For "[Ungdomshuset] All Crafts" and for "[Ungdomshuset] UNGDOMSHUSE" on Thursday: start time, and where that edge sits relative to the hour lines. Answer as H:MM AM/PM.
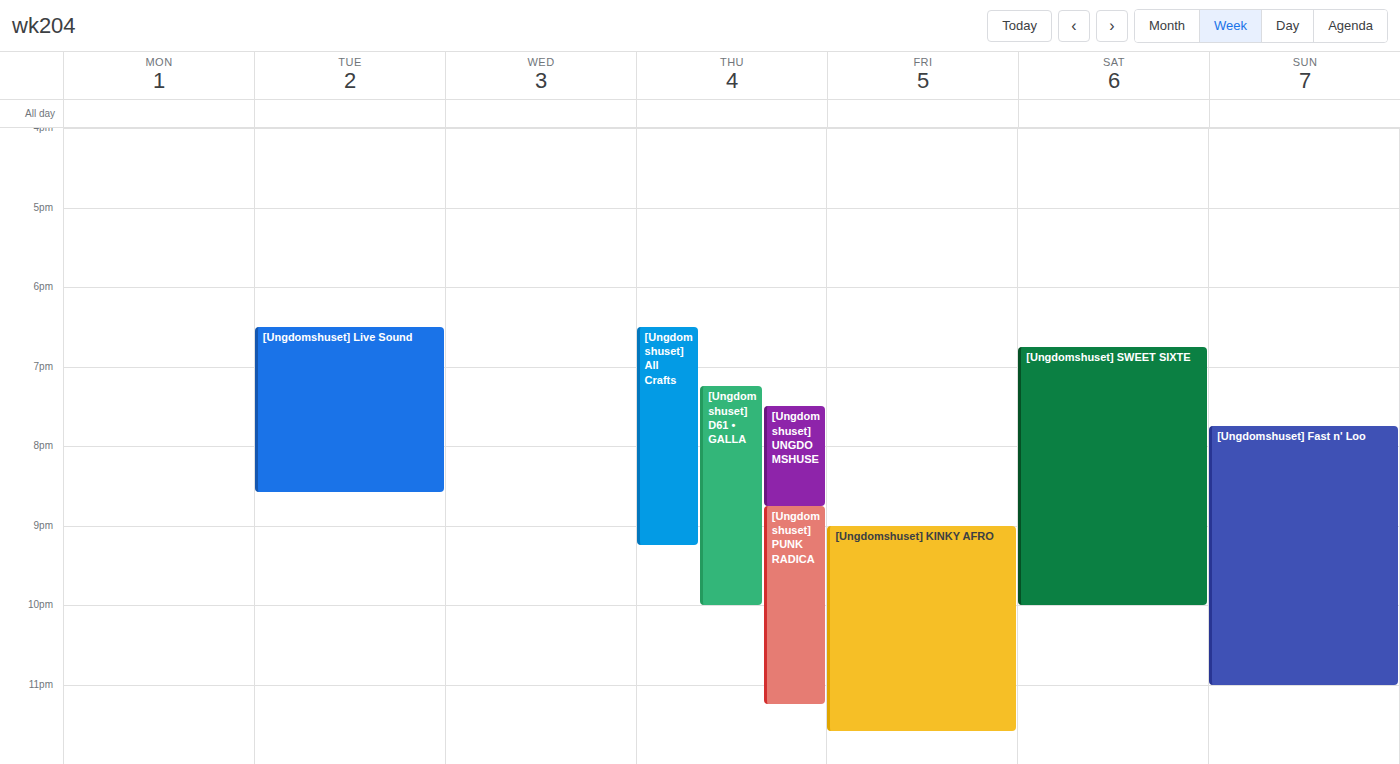
"[Ungdomshuset] All Crafts": 6:30 PM, halfway between the 6 PM and 7 PM lines. "[Ungdomshuset] UNGDOMSHUSE": 7:30 PM, halfway between the 7 PM and 8 PM lines.